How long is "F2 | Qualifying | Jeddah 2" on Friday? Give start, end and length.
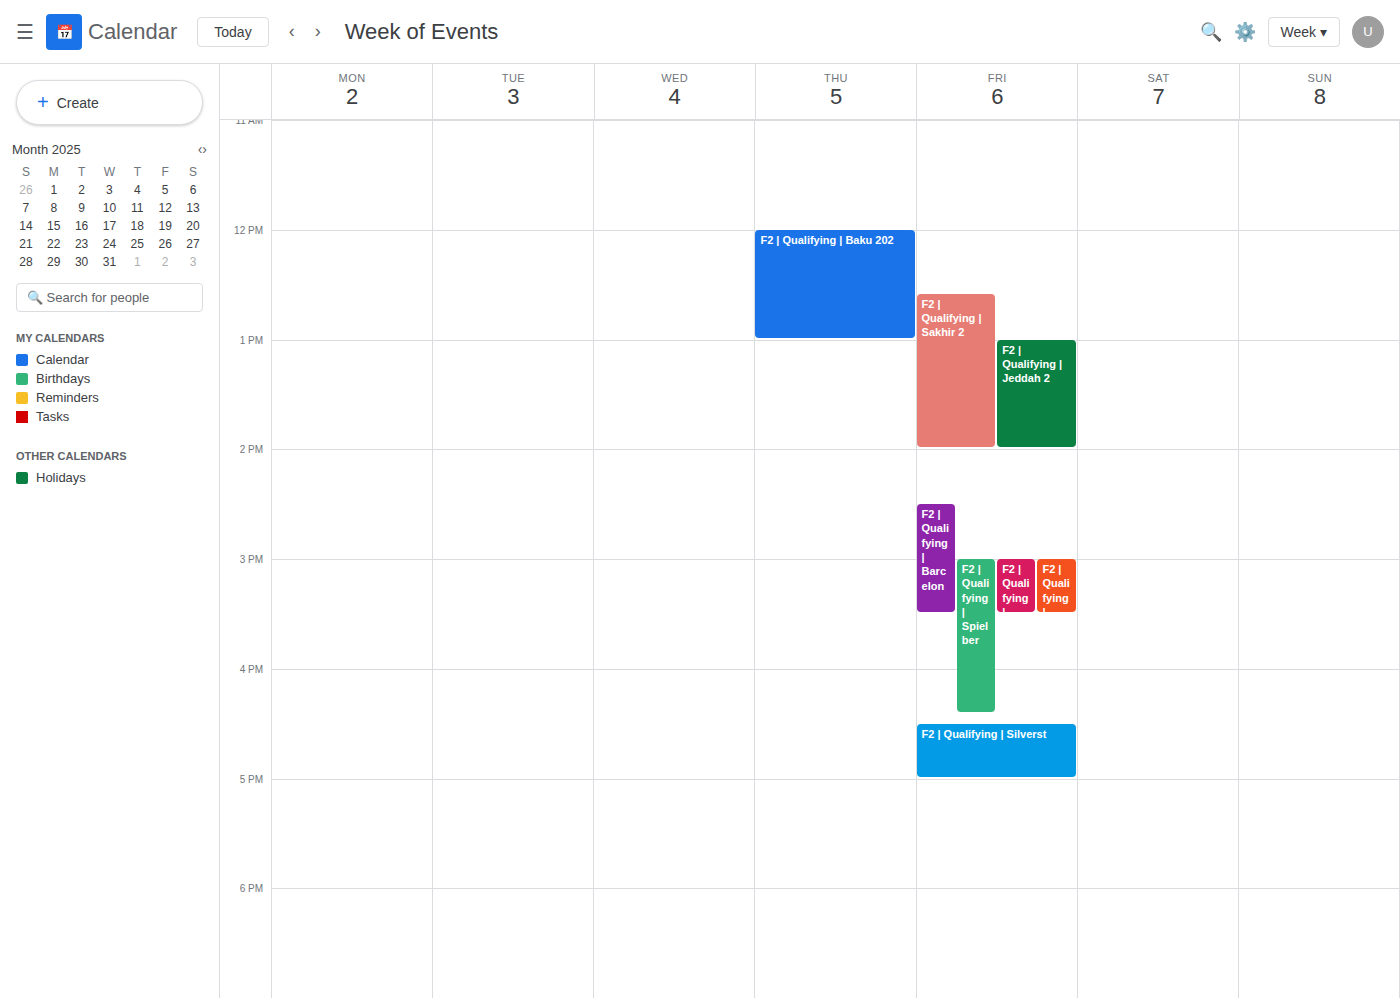
1:00 PM to 2:00 PM, 1 hour